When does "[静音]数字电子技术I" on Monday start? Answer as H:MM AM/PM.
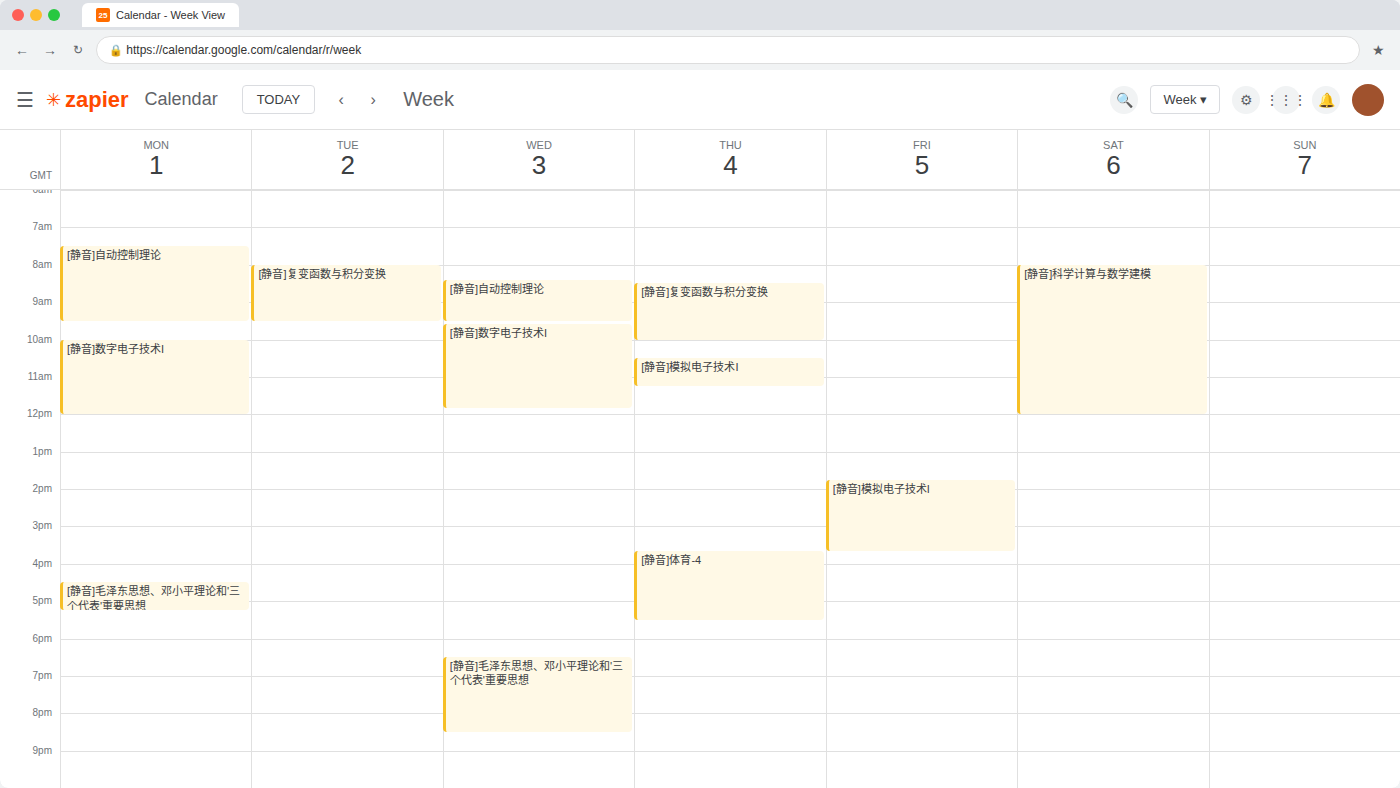
10:00 AM